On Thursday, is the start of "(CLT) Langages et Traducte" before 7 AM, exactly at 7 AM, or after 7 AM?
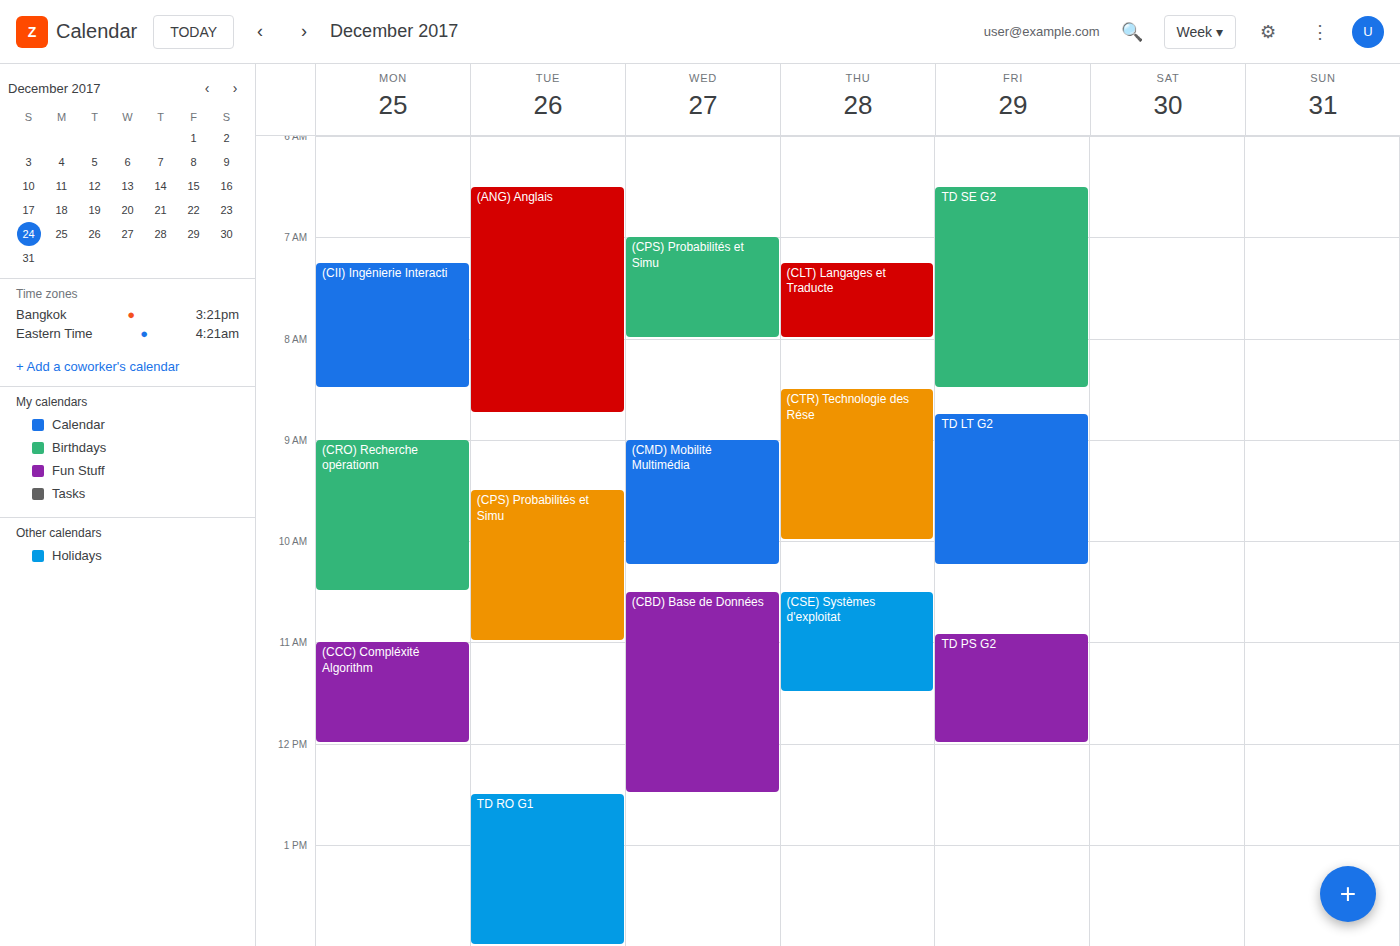
7:15 AM -- after 7 AM, 15 minutes below the 7 AM line.